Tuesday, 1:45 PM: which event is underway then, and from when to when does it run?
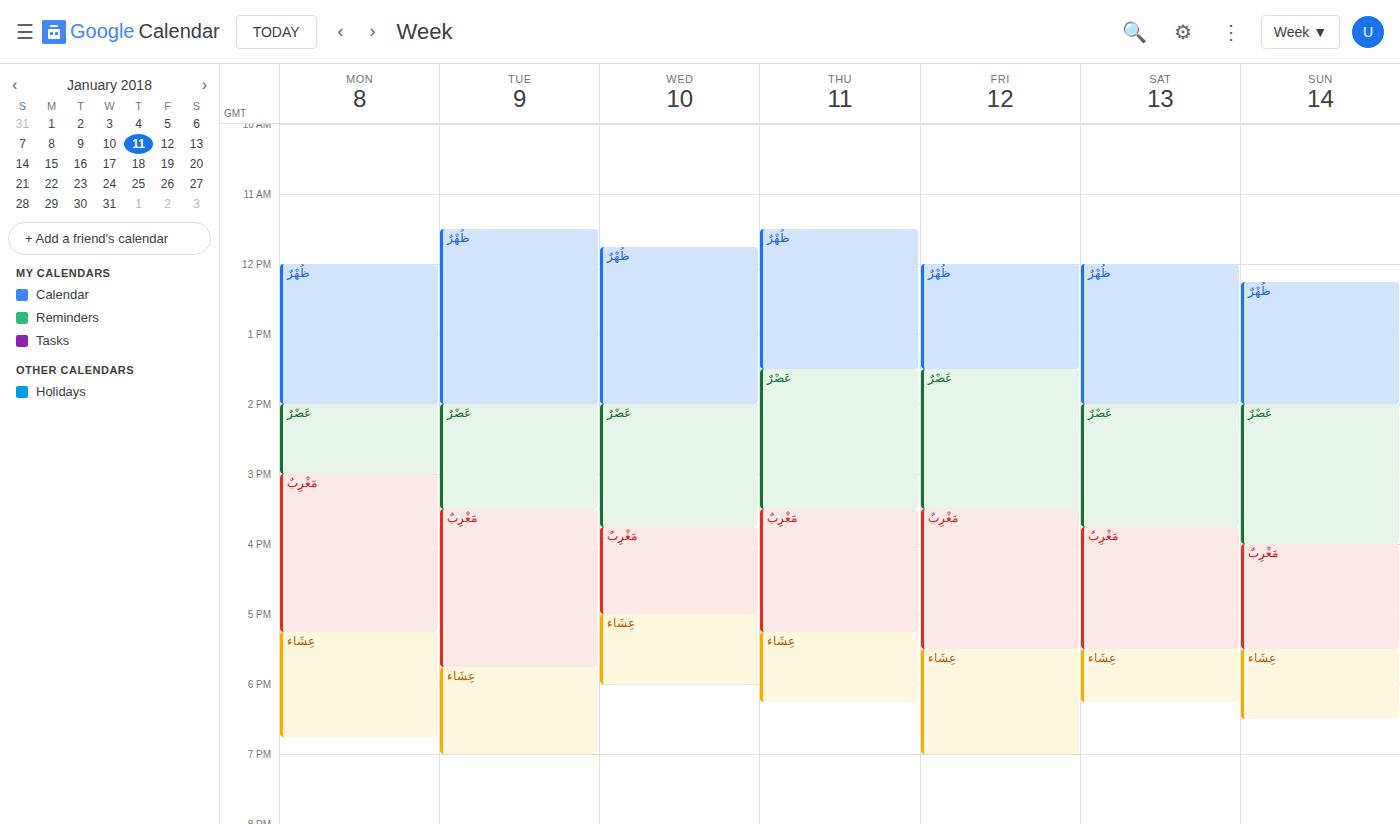
"ظُهْرٌ", 11:30 AM to 2:00 PM